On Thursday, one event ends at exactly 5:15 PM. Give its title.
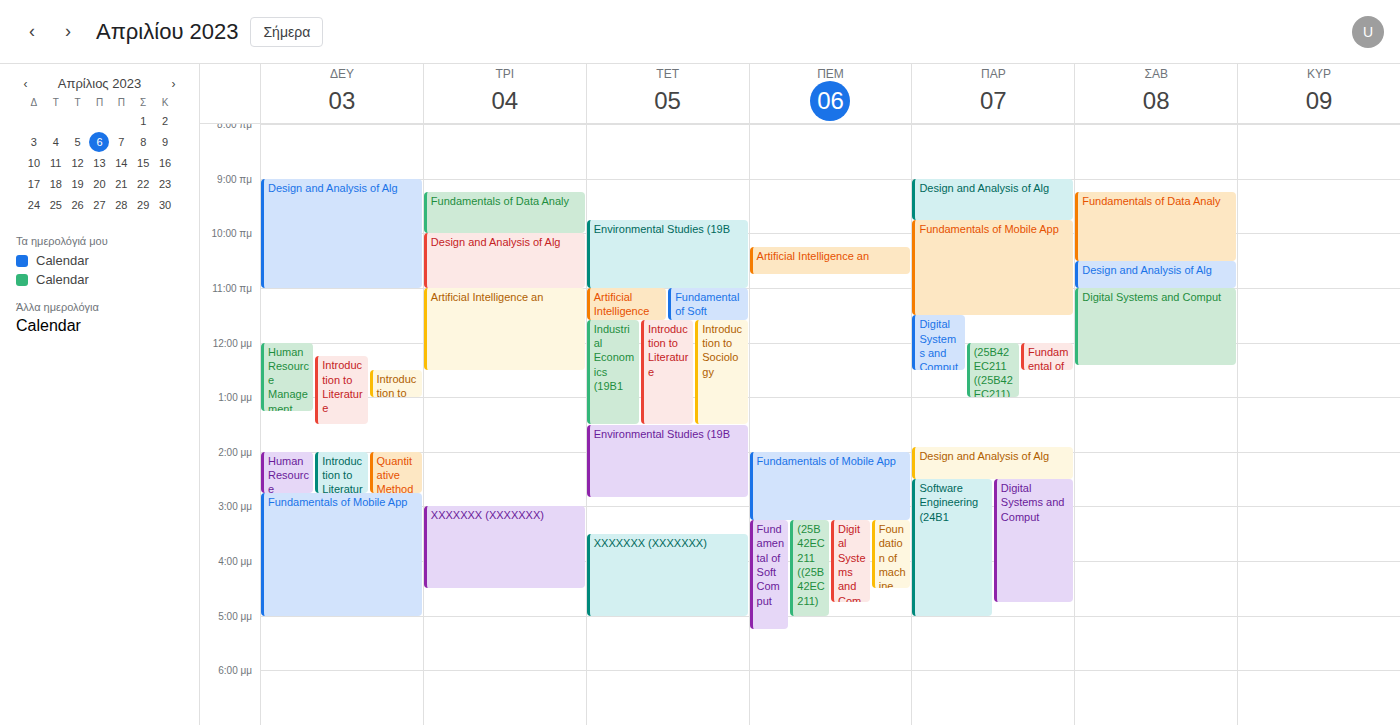
"Fundamental of Soft Comput"